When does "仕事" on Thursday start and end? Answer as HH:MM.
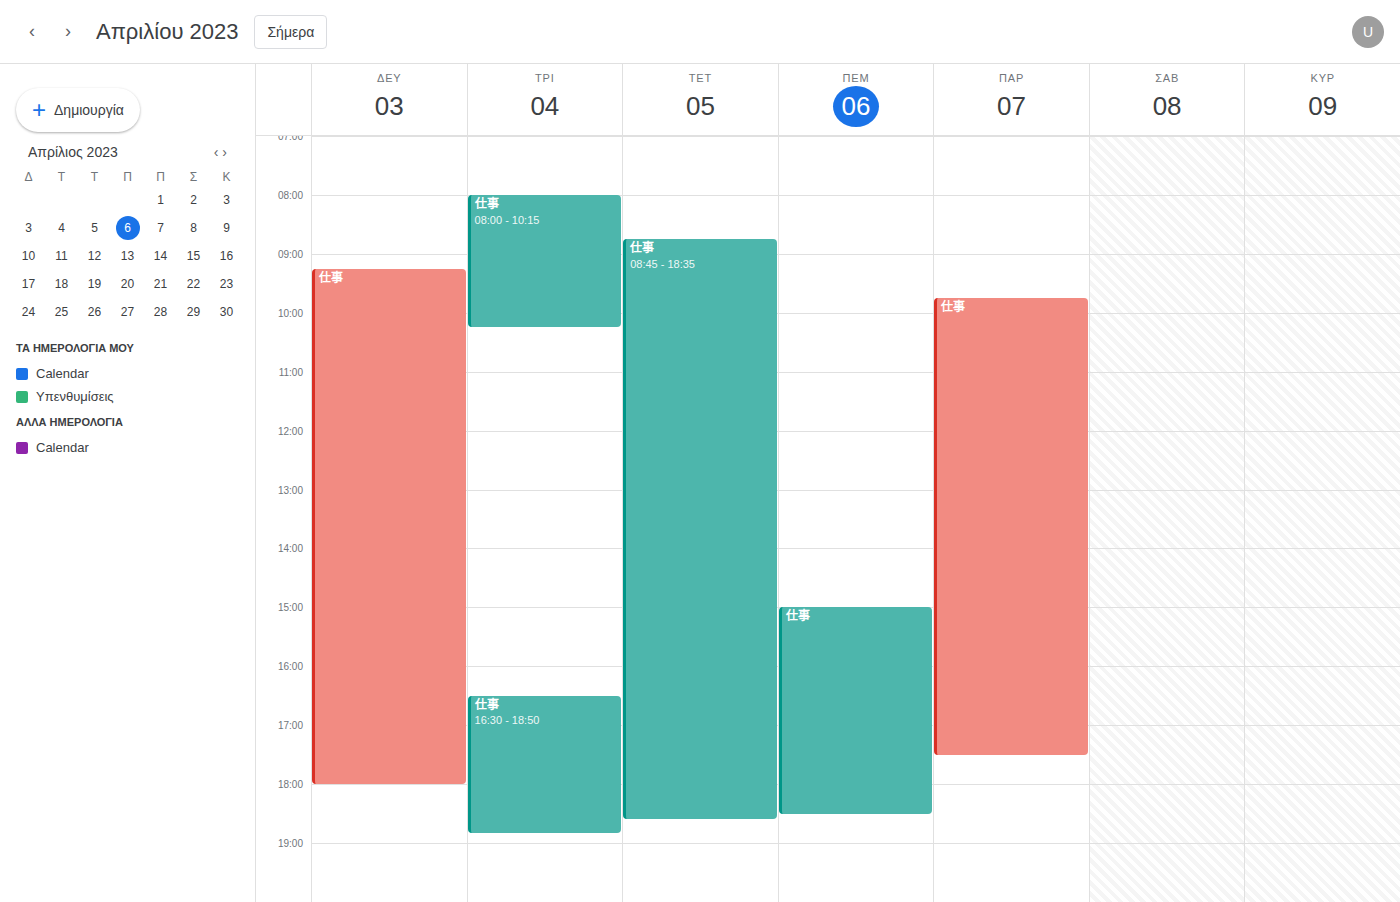
15:00 to 18:30